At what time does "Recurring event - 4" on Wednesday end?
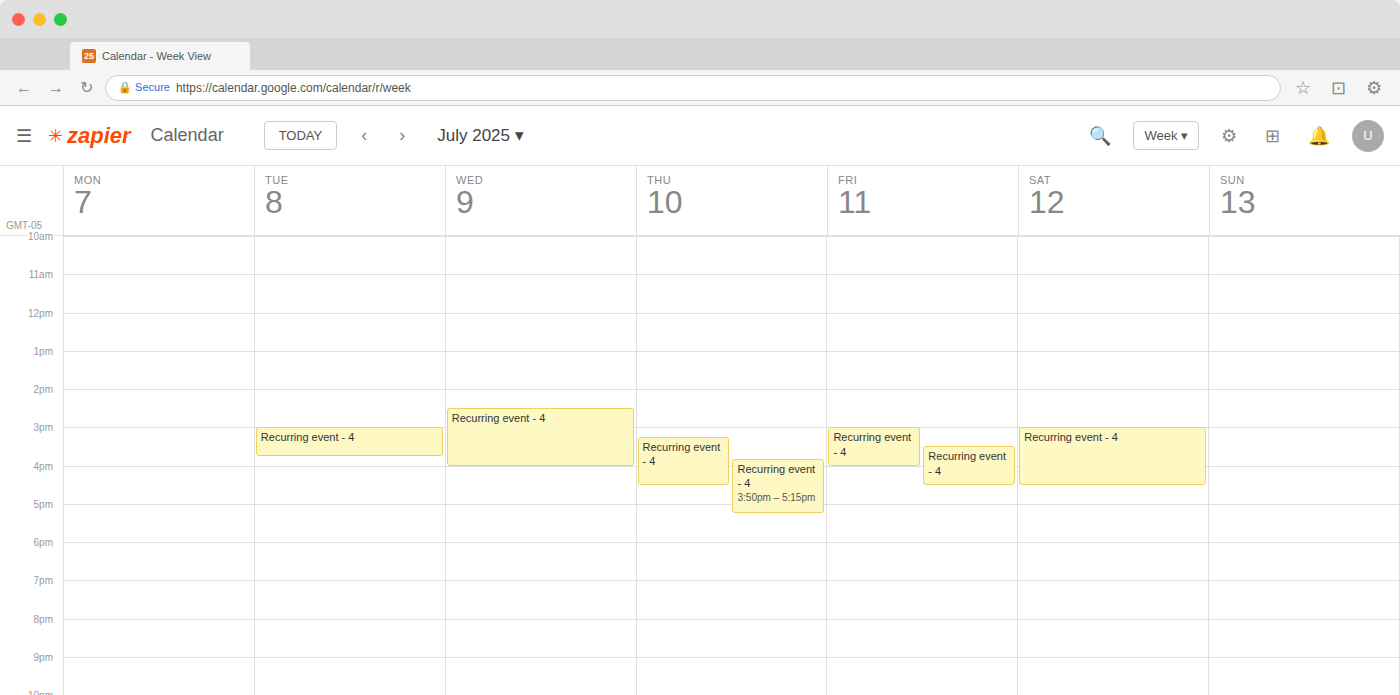
4:00 PM